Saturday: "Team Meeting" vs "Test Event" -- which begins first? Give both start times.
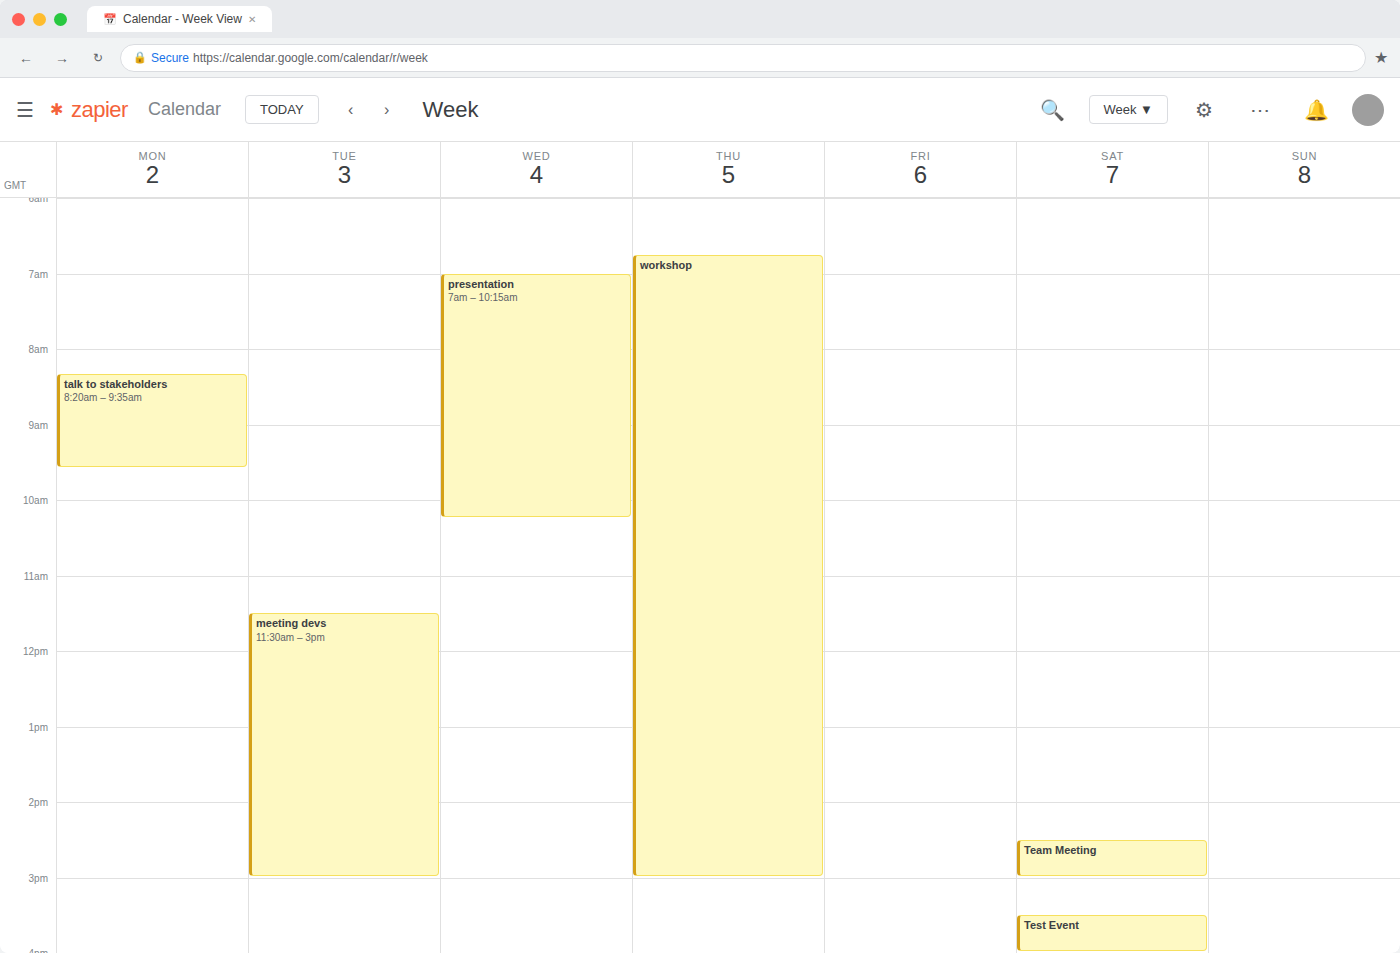
"Team Meeting" 2:30 PM; "Test Event" 3:30 PM.